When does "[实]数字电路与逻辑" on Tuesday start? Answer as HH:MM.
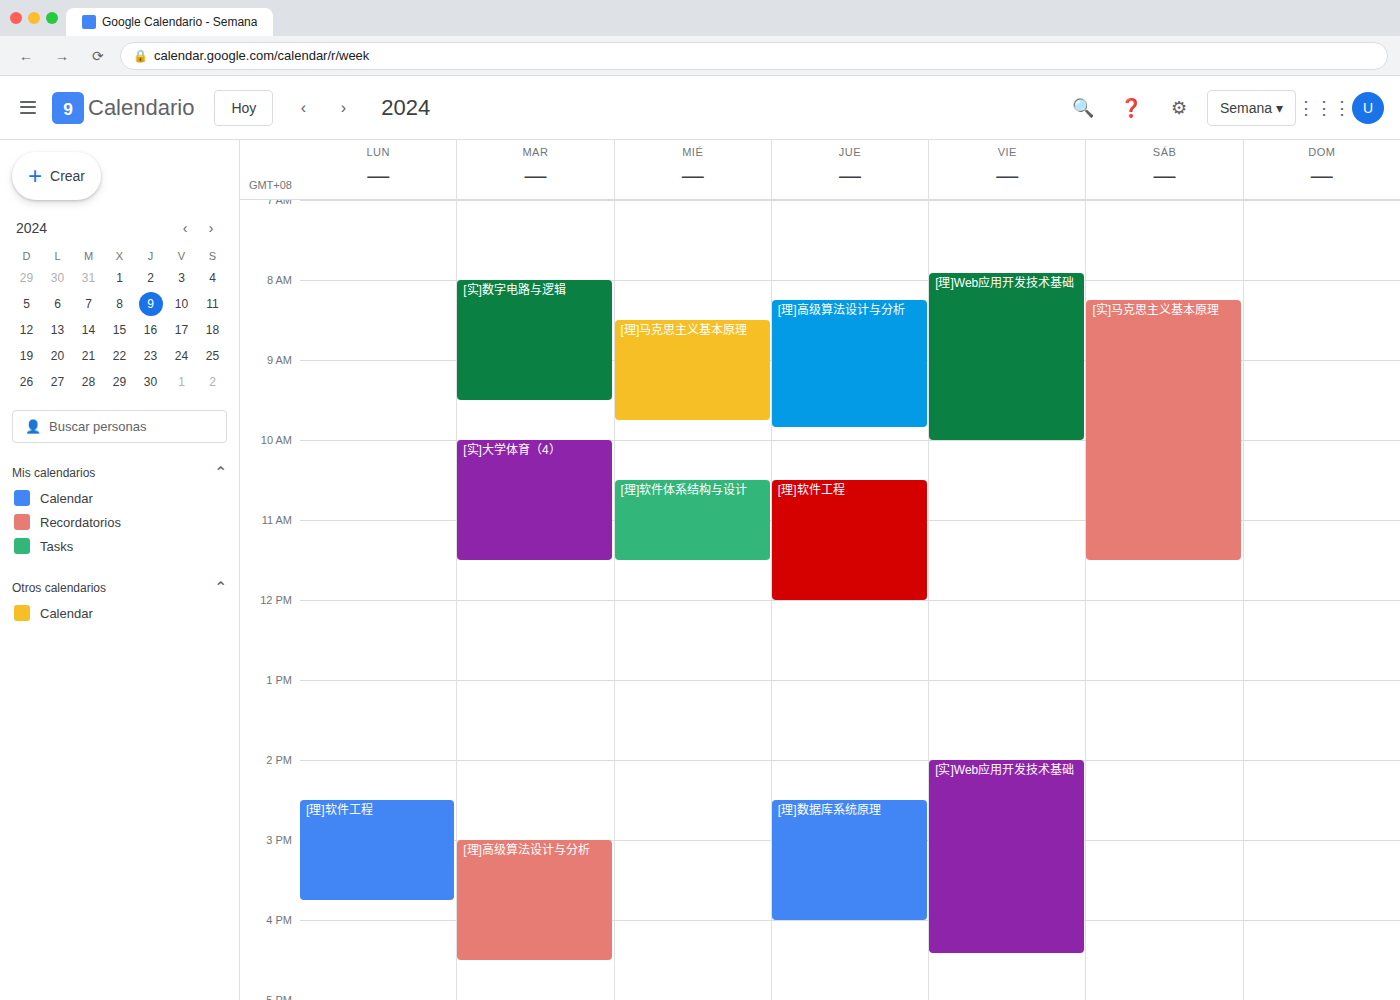
08:00